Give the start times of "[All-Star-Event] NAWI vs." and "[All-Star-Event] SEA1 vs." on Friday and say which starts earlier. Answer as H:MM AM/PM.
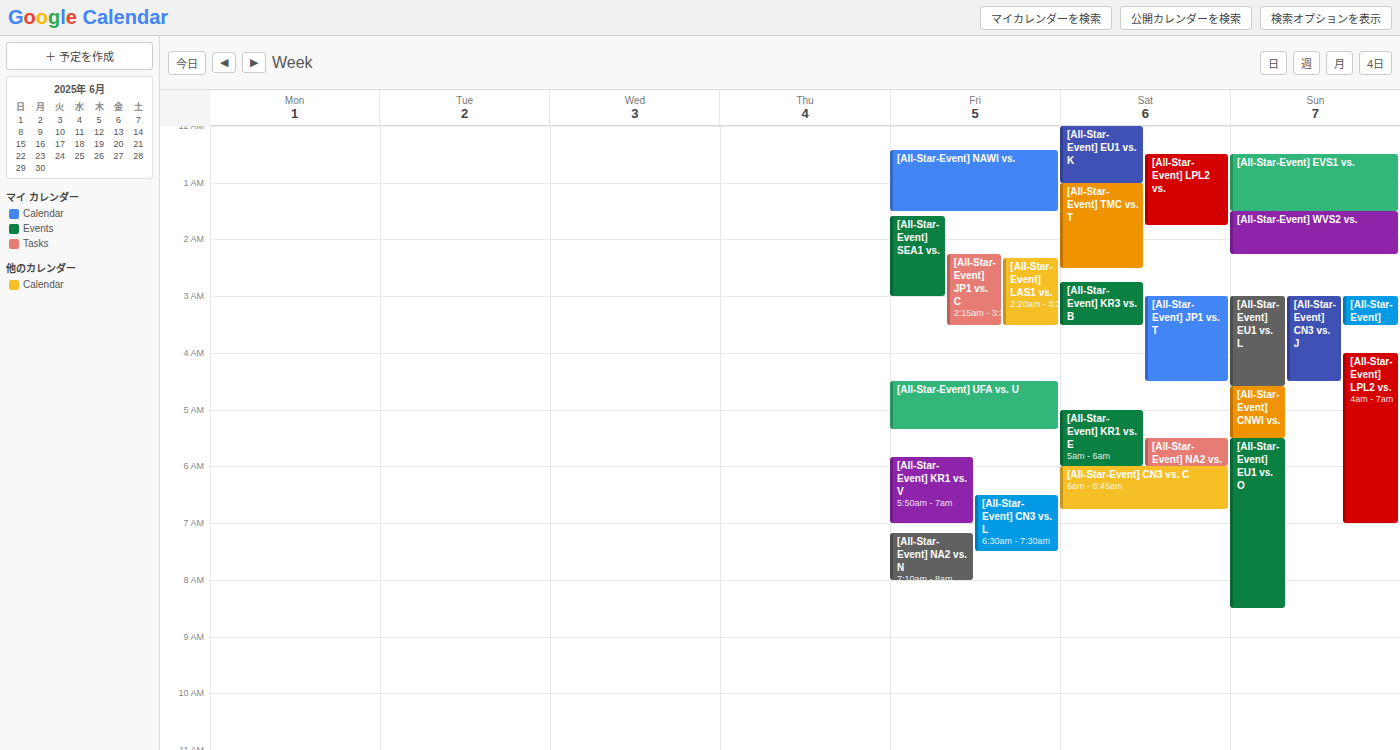
"[All-Star-Event] NAWI vs." 12:25 AM; "[All-Star-Event] SEA1 vs." 1:35 AM.